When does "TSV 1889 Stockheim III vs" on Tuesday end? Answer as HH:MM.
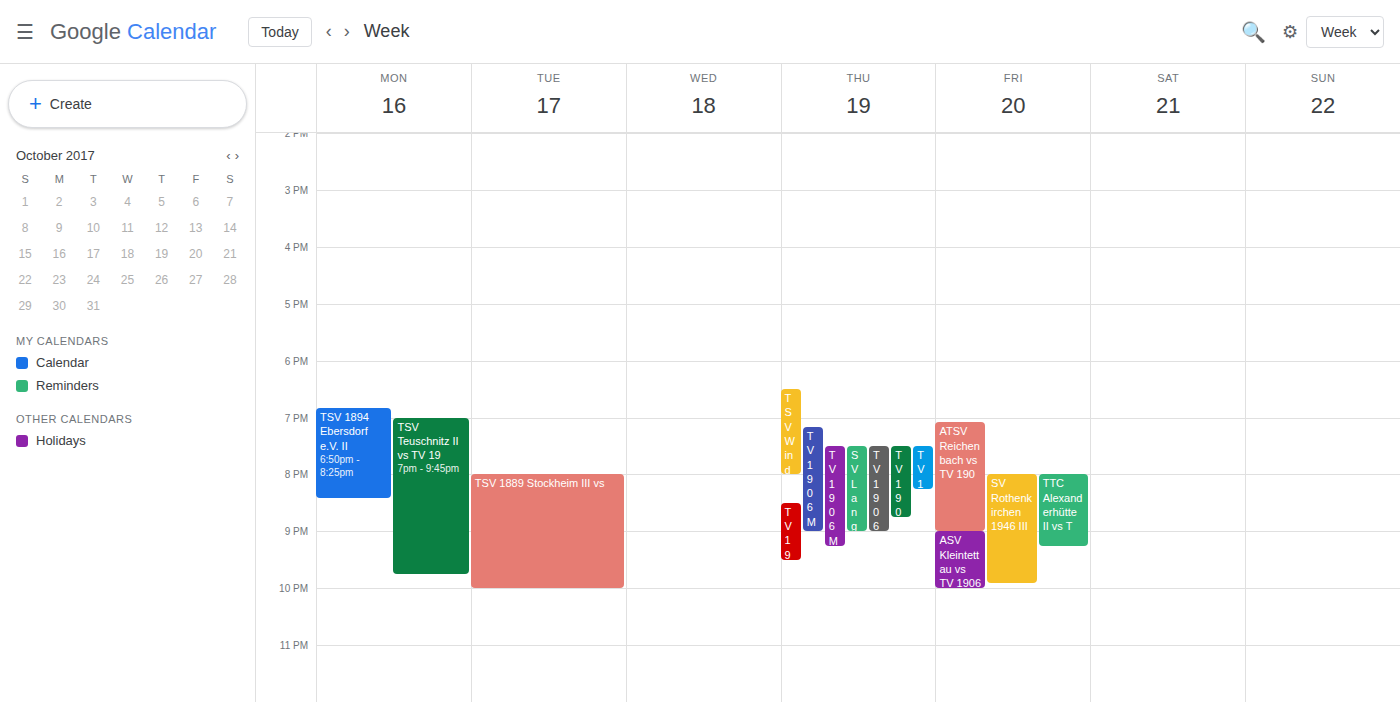
22:00